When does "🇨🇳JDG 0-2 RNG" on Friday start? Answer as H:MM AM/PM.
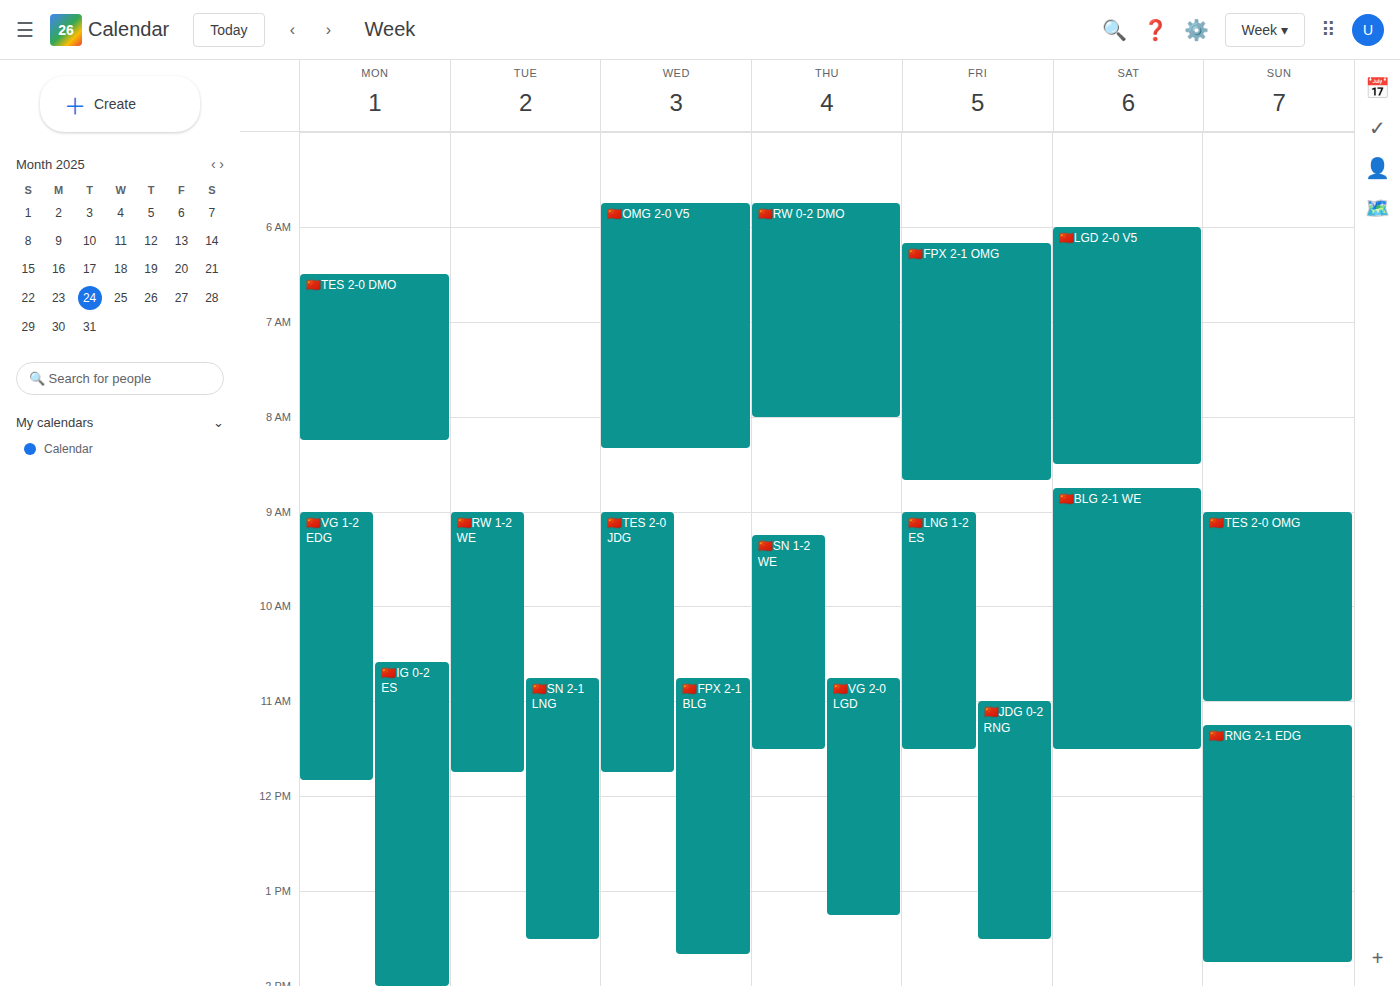
11:00 AM